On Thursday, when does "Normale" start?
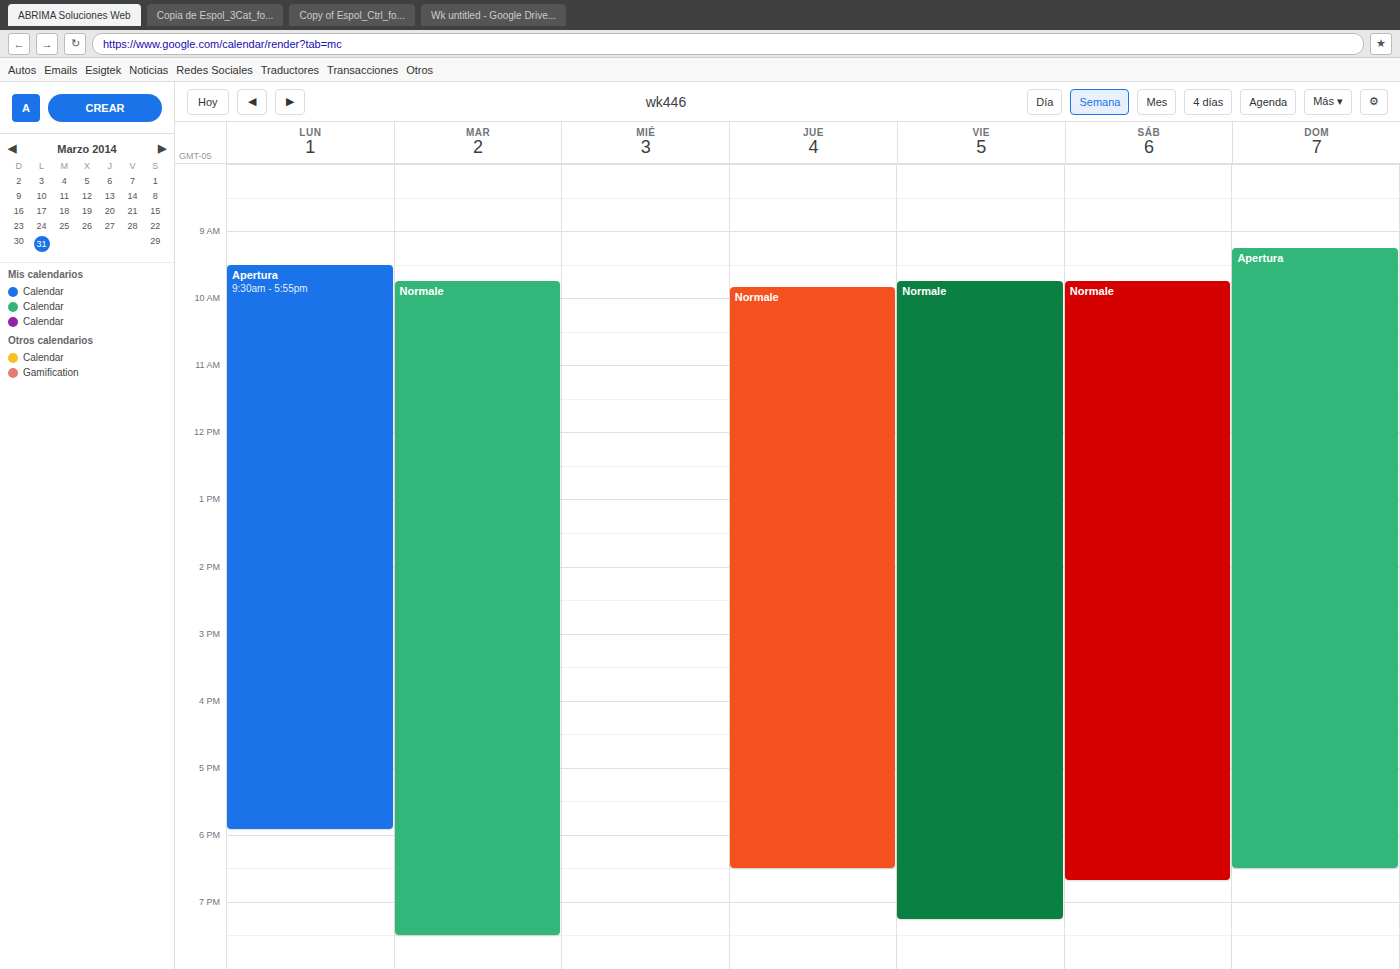
9:50 AM